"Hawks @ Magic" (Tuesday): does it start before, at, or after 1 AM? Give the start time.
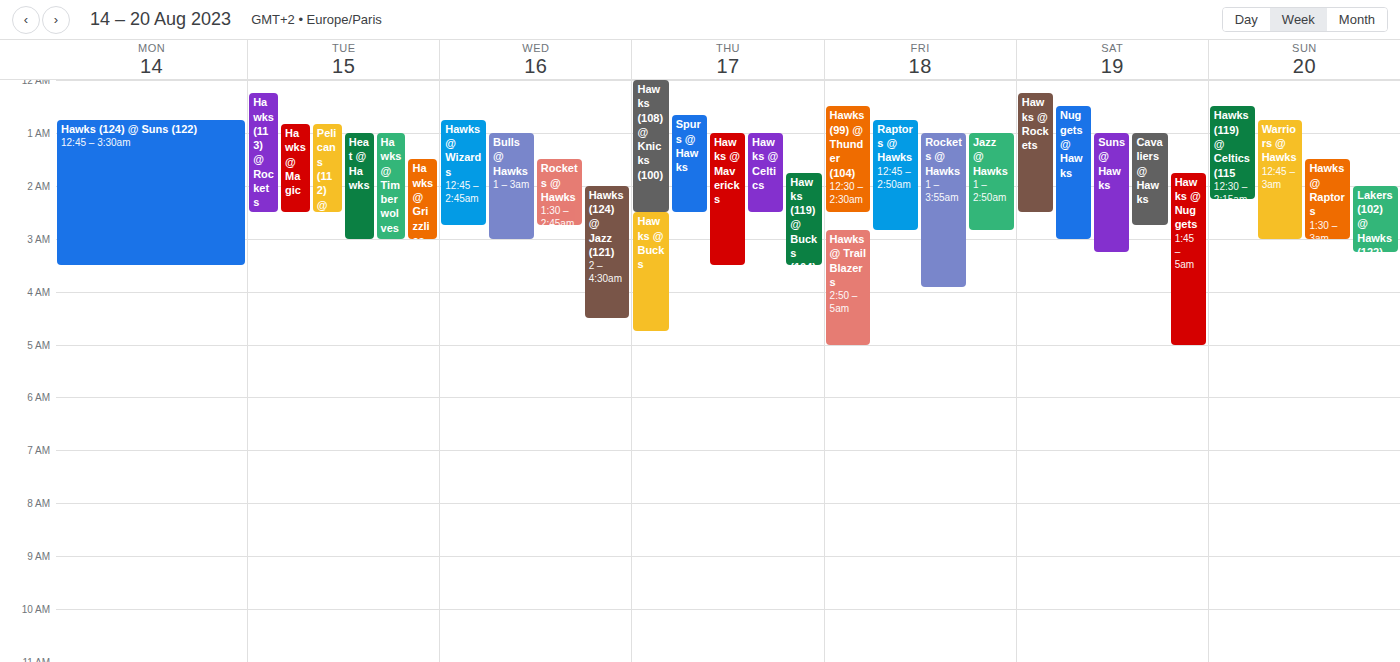
12:50 AM -- before 1 AM, 10 minutes above the 1 AM line.